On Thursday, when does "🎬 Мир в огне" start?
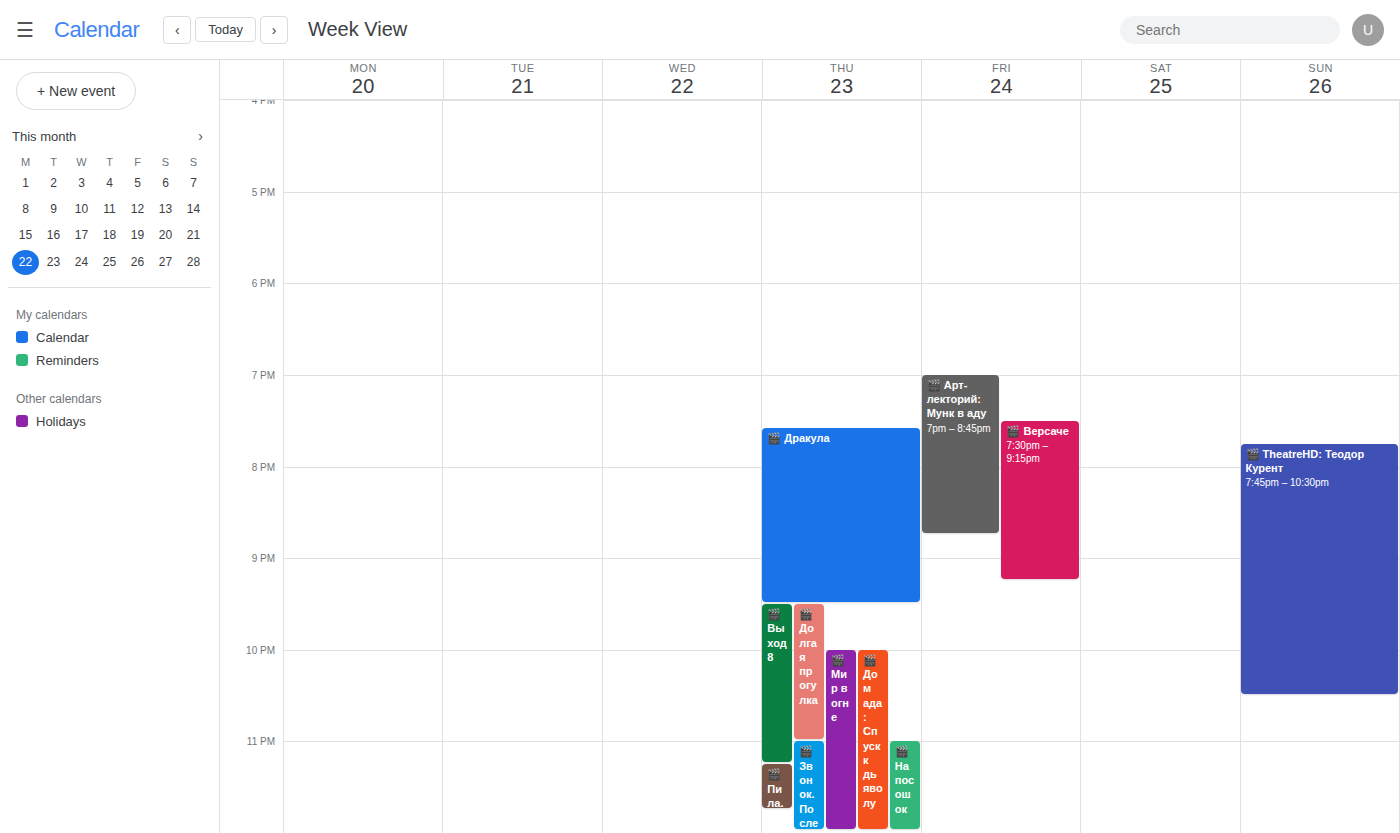
10:00 PM